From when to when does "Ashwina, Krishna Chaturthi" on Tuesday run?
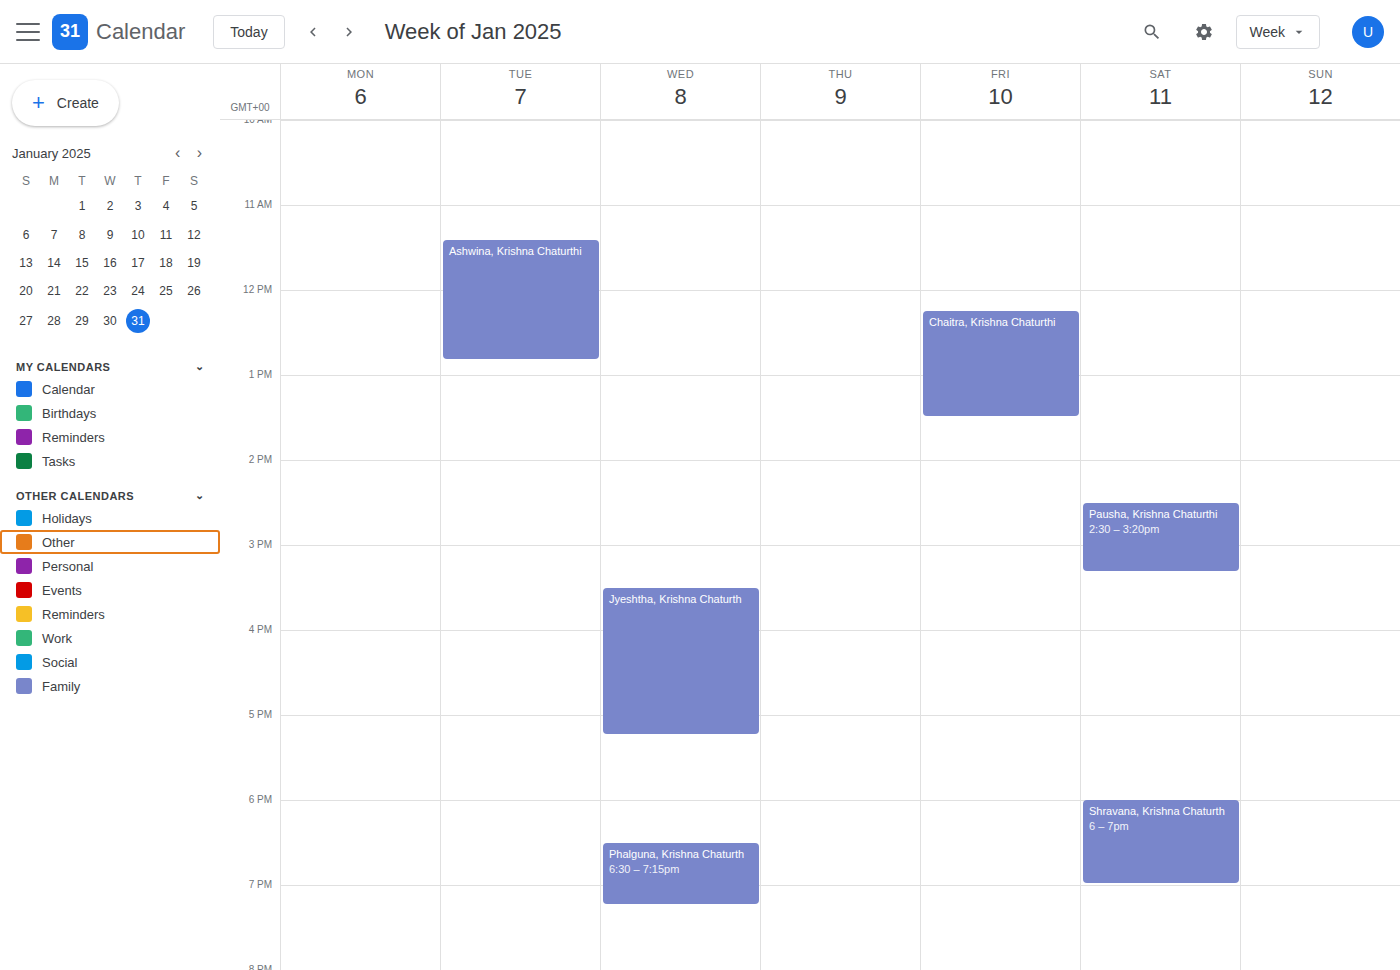
11:25 to 12:50